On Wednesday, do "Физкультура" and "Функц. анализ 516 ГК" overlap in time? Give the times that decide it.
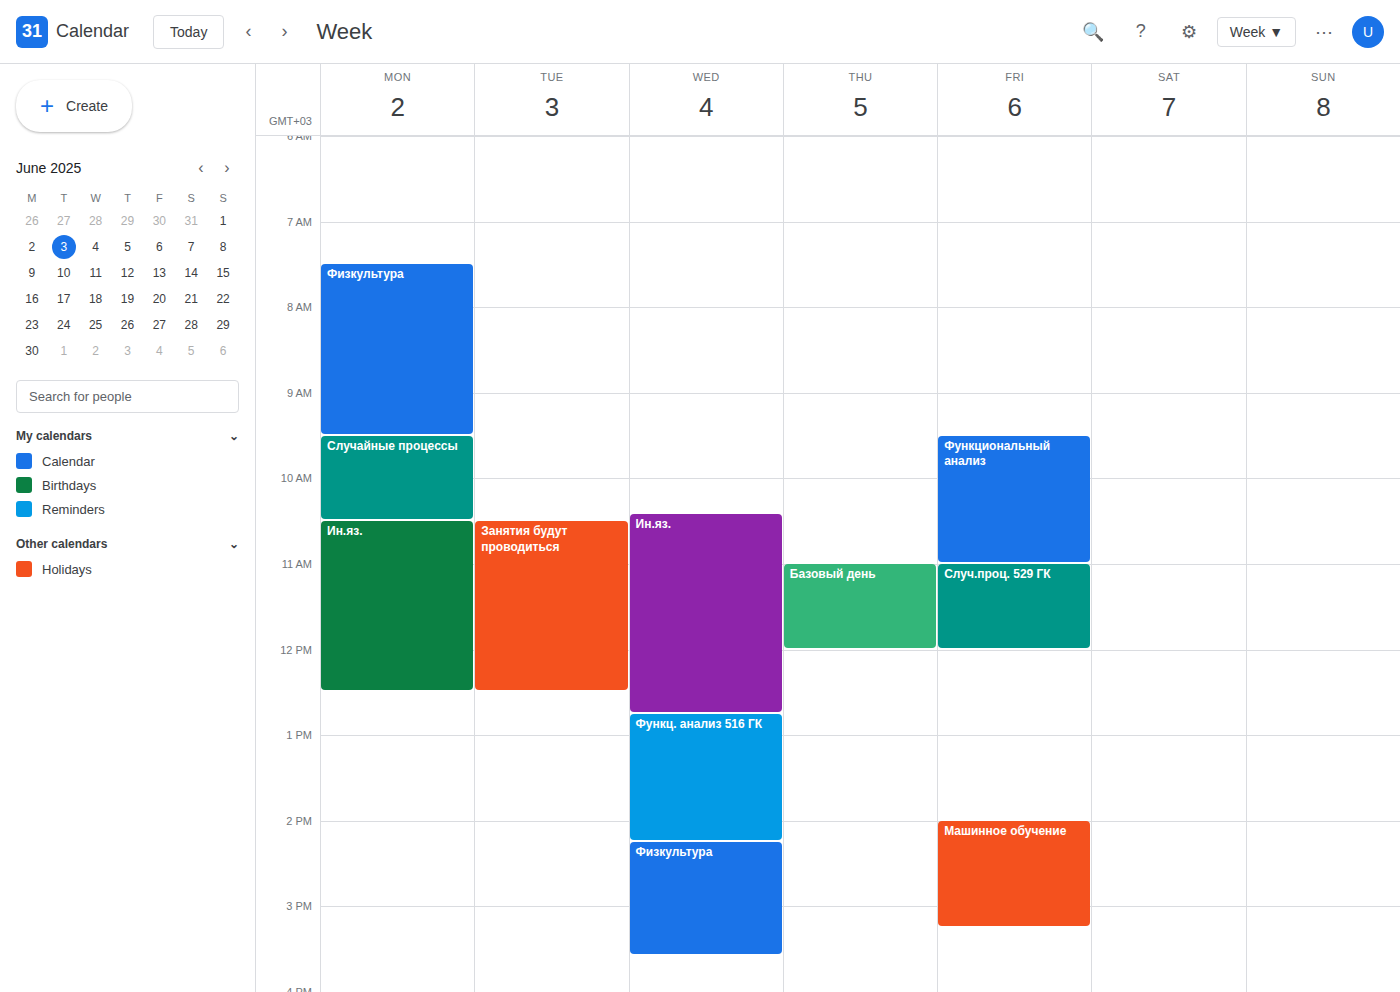
"Функц. анализ 516 ГК" ends at 2:15 PM, exactly when "Физкультура" starts -- they touch but do not overlap.